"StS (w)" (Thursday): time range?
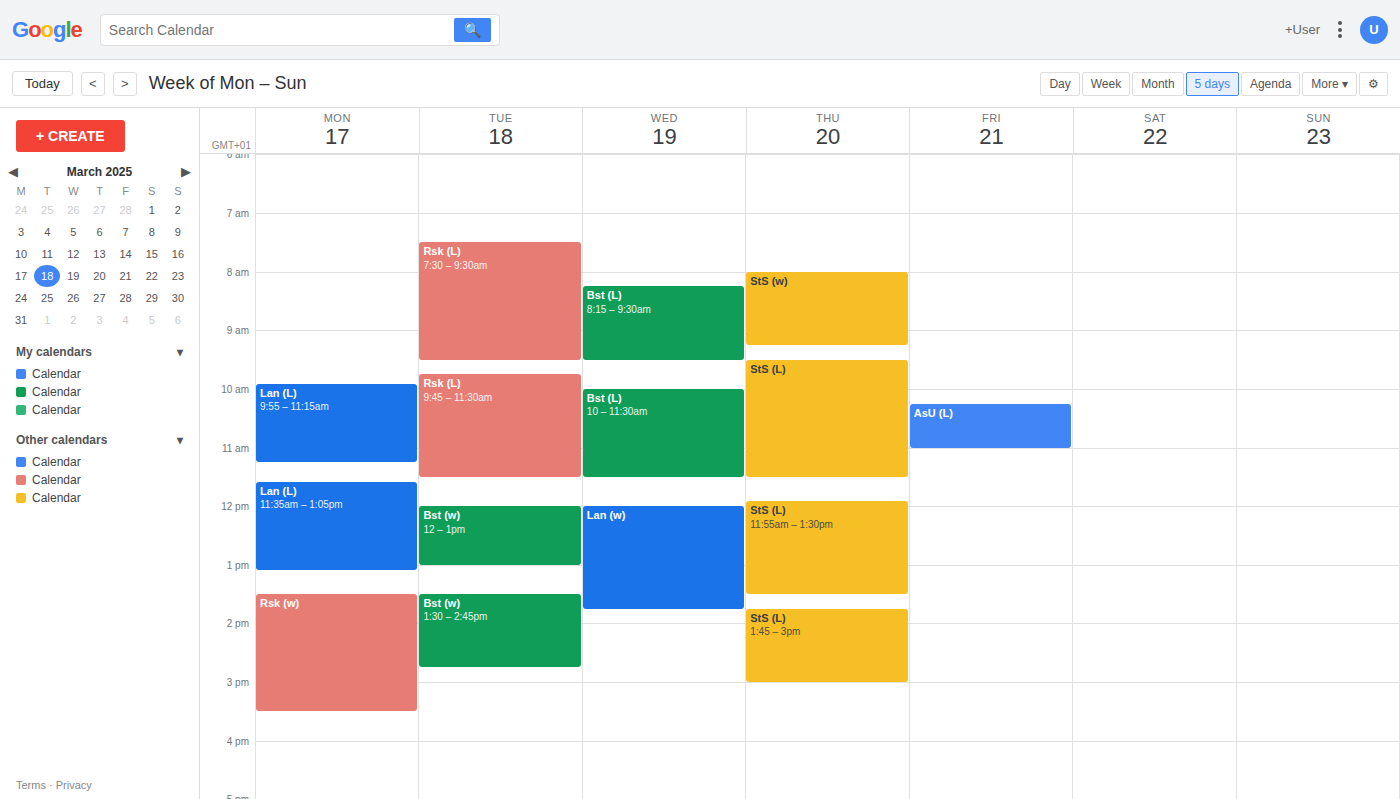
8:00 AM to 9:15 AM